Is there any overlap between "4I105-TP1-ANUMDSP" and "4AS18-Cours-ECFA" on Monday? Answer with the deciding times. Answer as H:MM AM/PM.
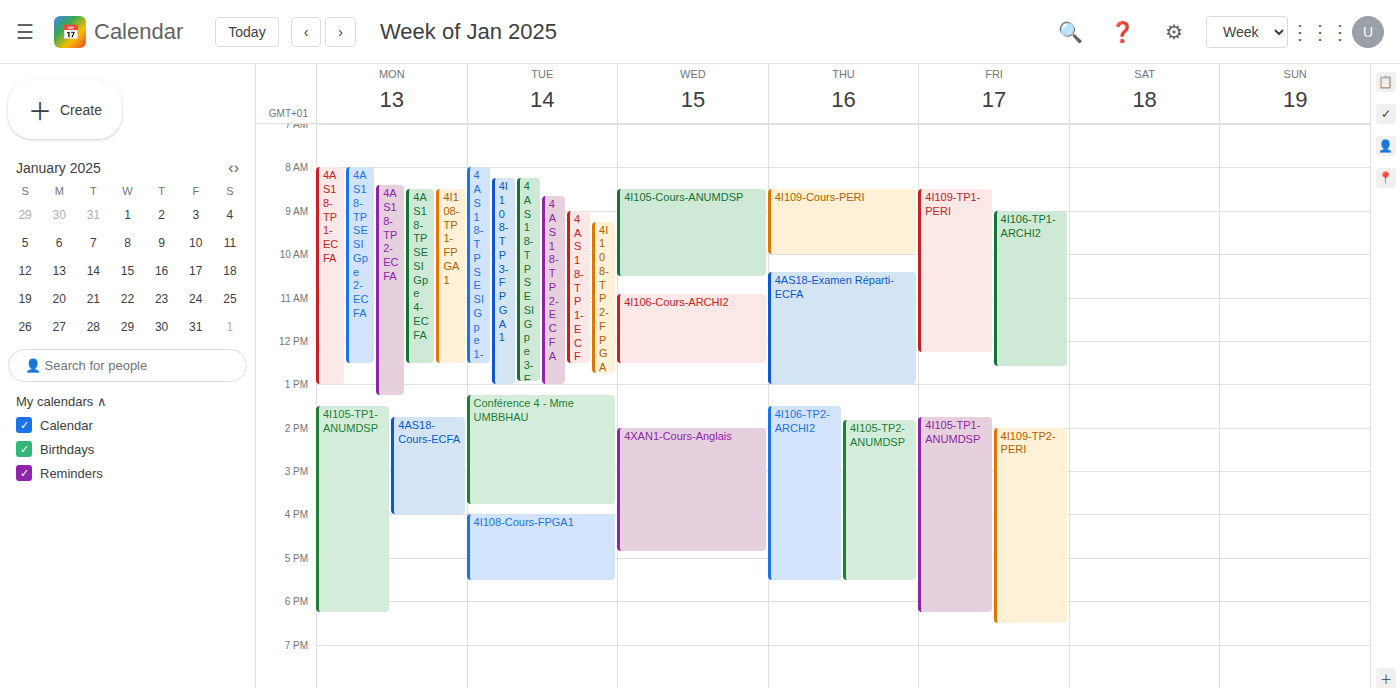
"4AS18-Cours-ECFA" runs 1:45 PM to 4:00 PM, inside "4I105-TP1-ANUMDSP" -- they overlap.